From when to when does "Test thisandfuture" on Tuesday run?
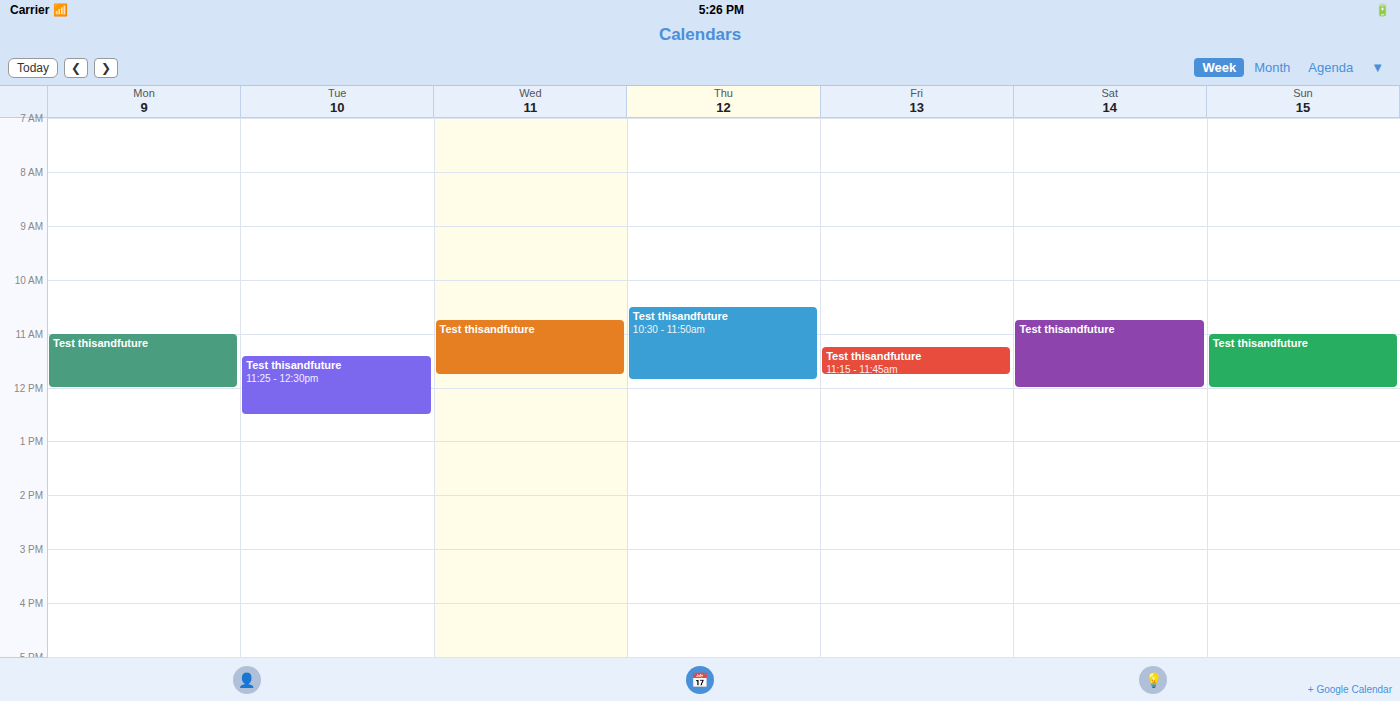
11:25 to 12:30